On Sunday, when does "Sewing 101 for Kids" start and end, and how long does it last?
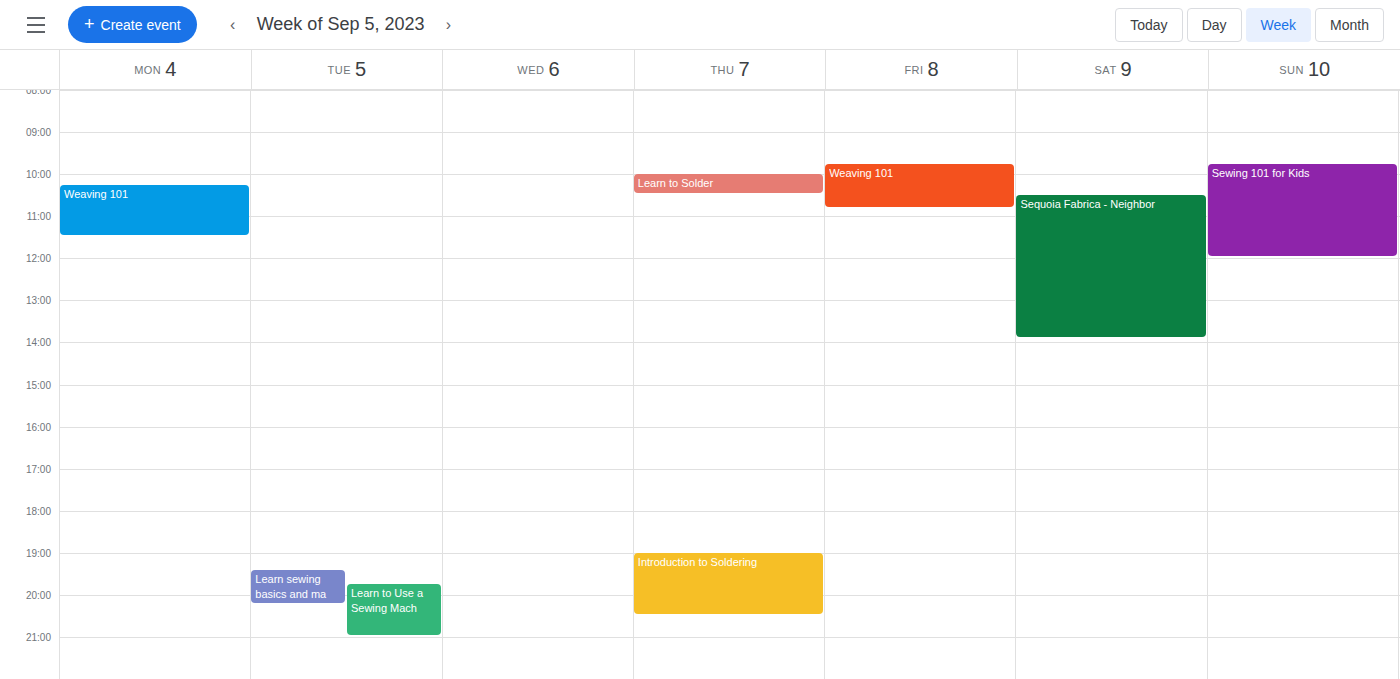
9:45 AM to 12:00 PM, 2 hours 15 minutes